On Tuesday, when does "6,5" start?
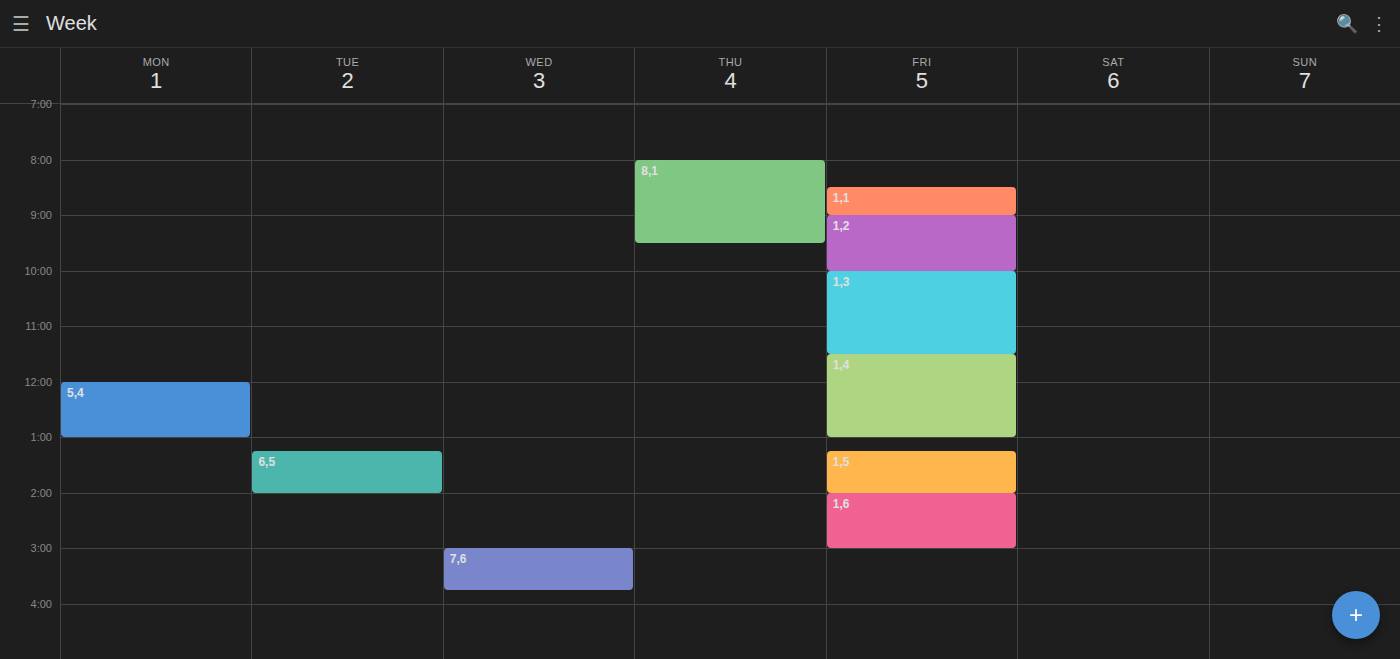
1:15 PM